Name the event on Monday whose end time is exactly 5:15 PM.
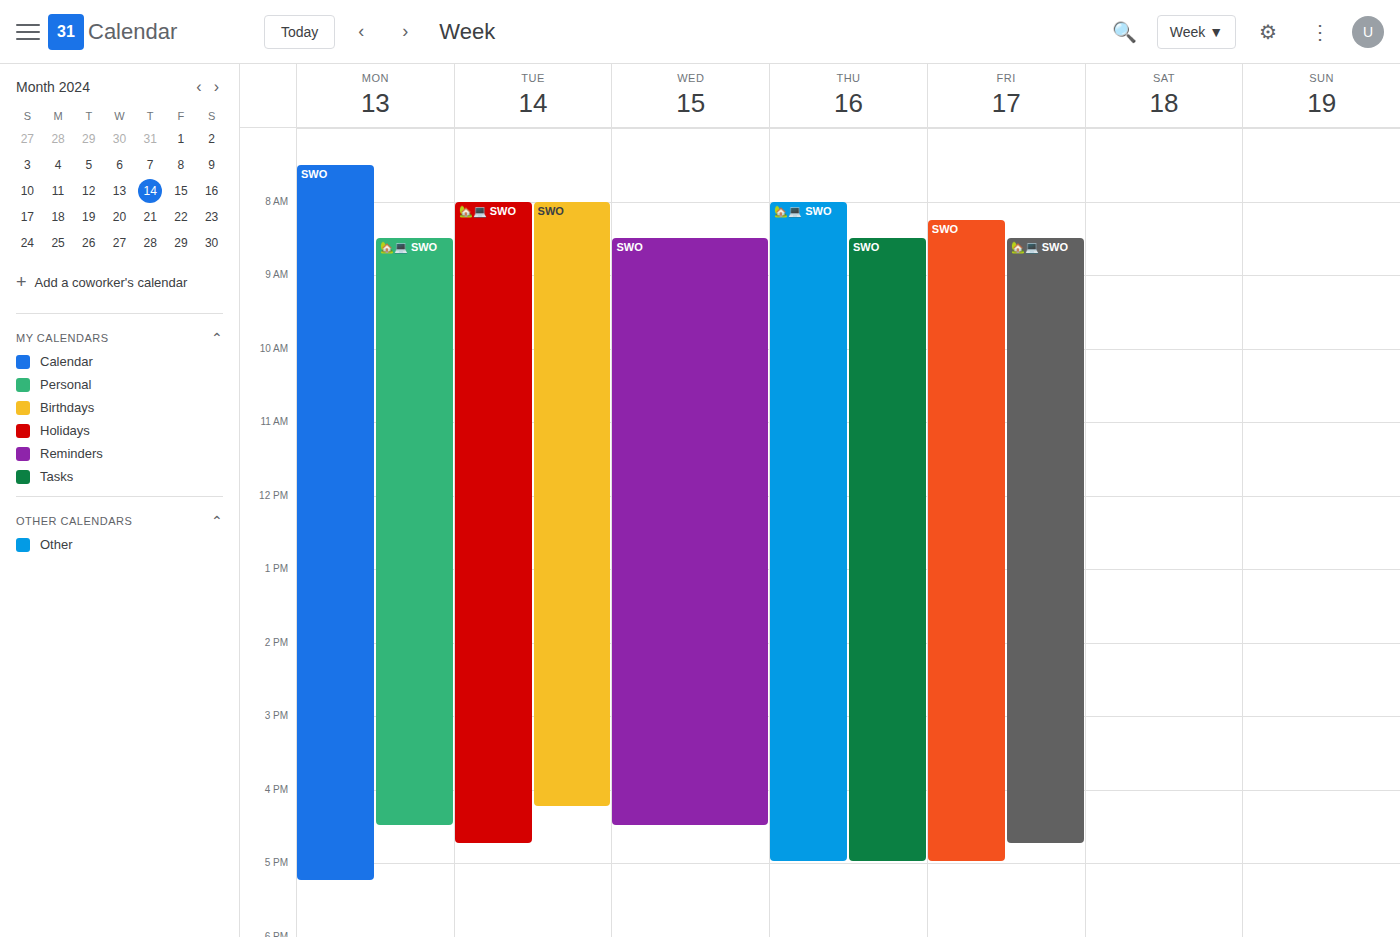
"SWO"